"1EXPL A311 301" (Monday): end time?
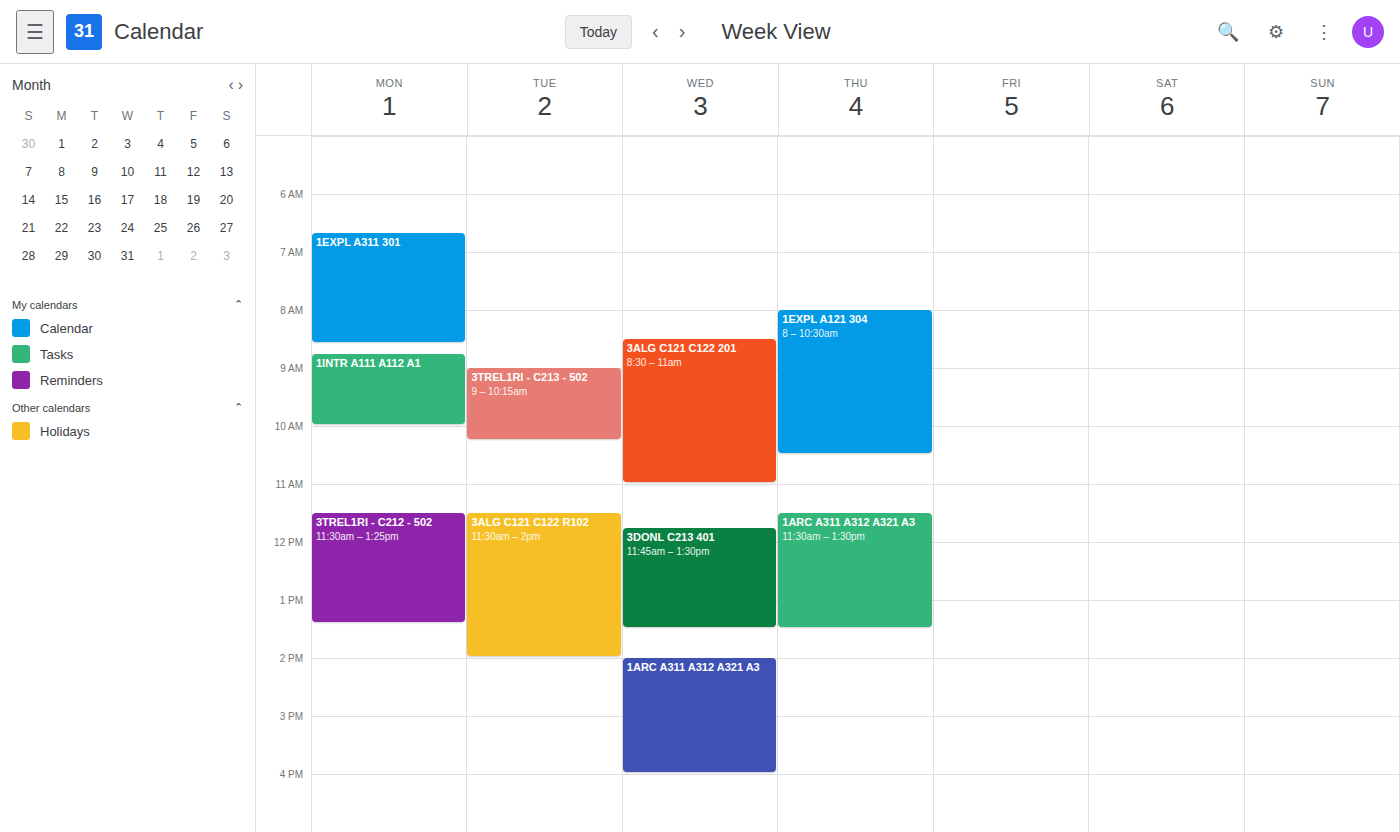
8:35 AM